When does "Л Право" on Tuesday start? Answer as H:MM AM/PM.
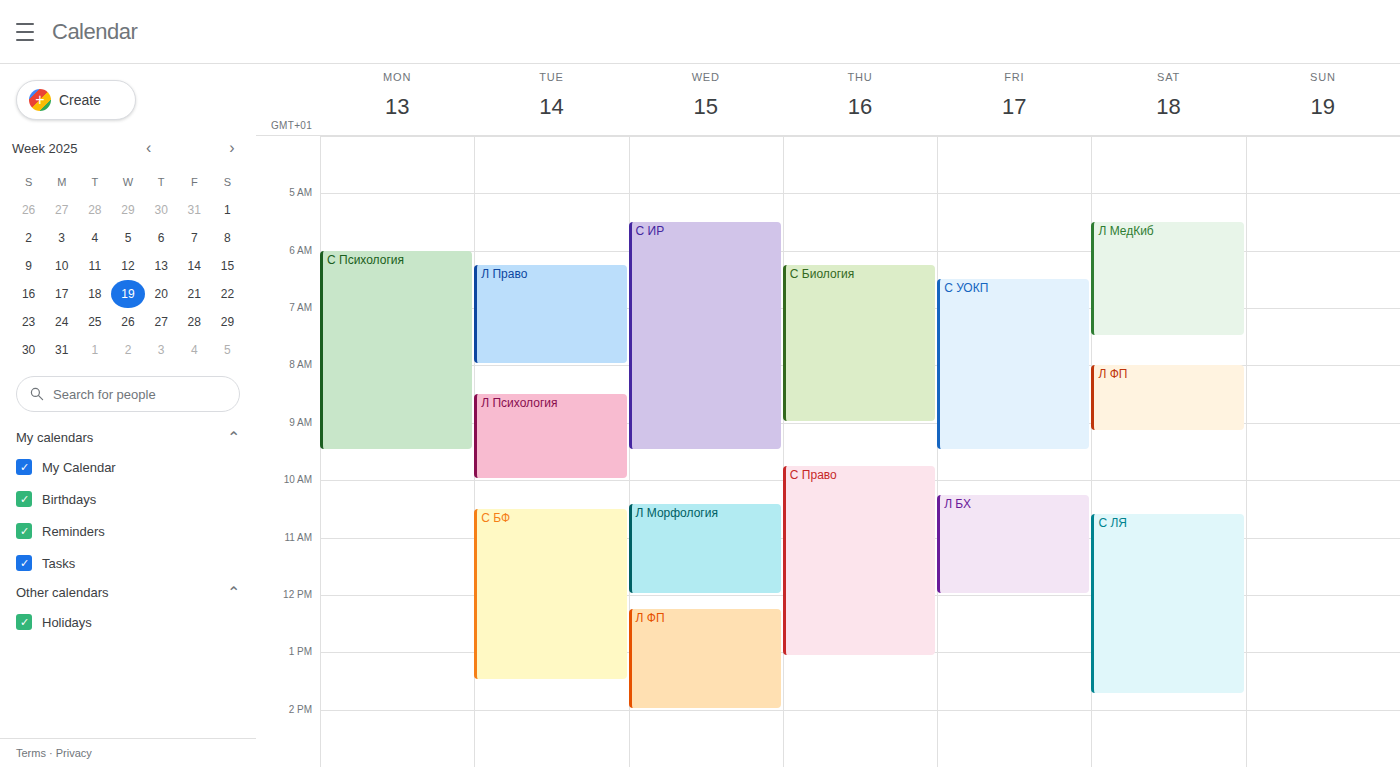
6:15 AM